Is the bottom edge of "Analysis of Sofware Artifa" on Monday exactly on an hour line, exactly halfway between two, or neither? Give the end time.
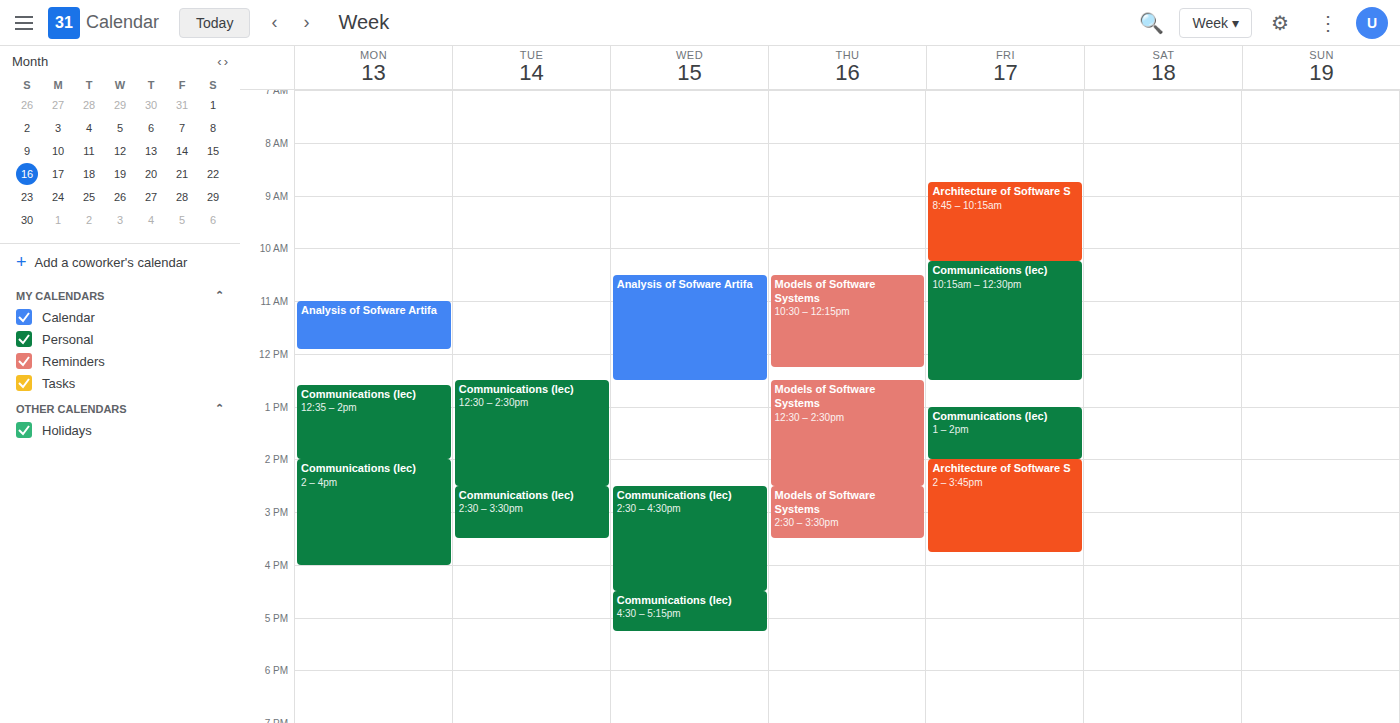
11:55 AM -- neither: 55 minutes below the 11 AM line and 5 minutes above the 12 PM line.